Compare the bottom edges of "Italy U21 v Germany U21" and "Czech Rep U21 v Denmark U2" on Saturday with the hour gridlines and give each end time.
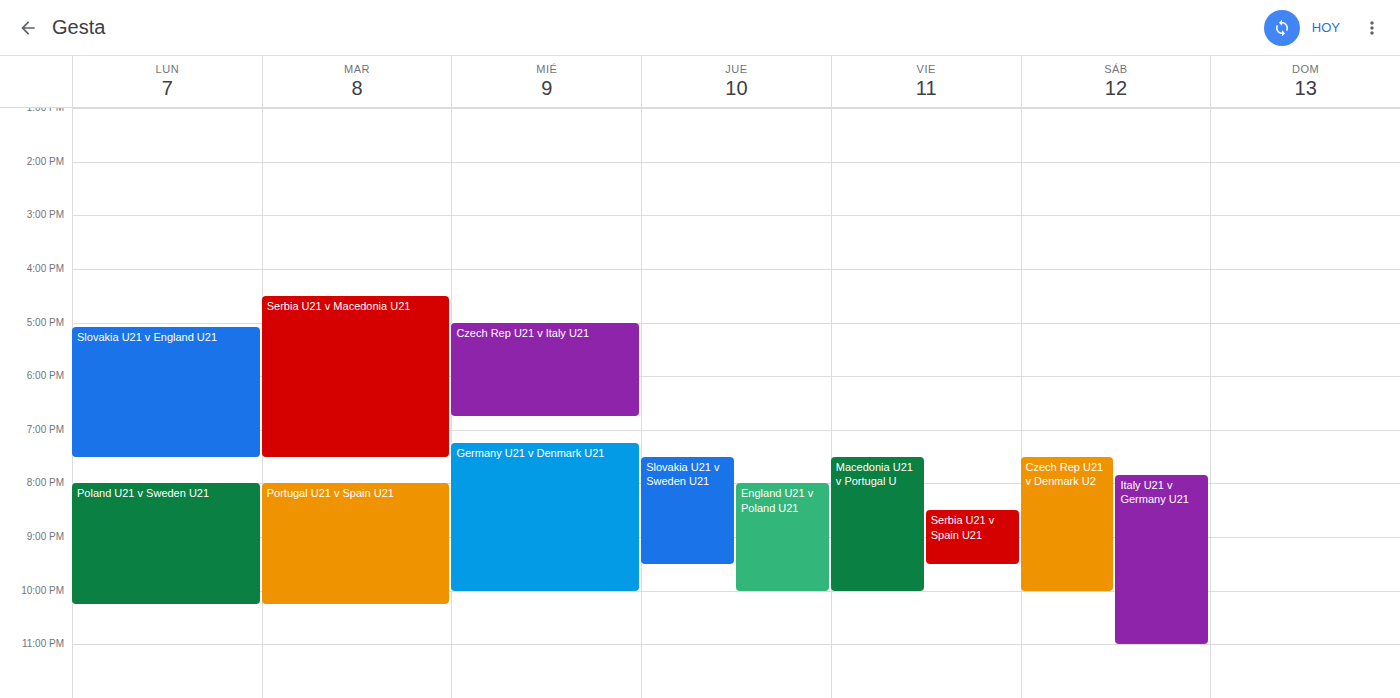
"Italy U21 v Germany U21": 23:00, exactly on the 23:00 line. "Czech Rep U21 v Denmark U2": 22:00, exactly on the 22:00 line.